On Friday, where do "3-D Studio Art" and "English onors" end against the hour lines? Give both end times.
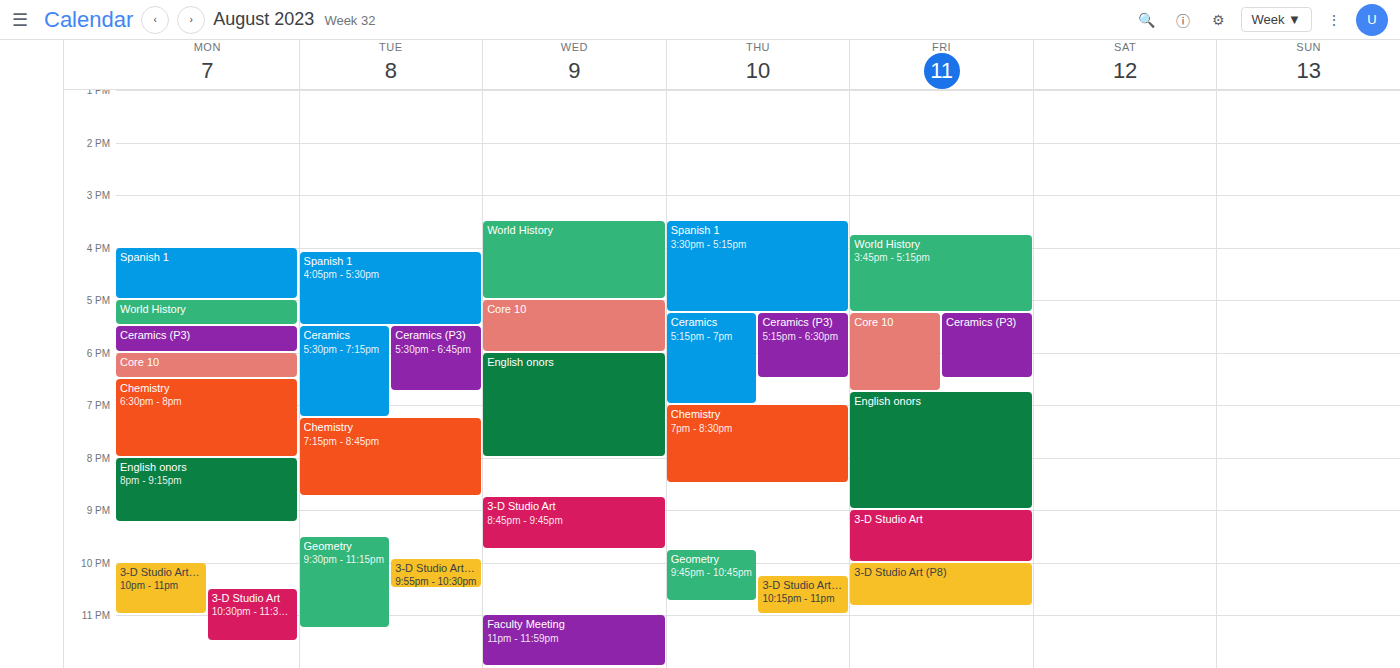
"3-D Studio Art": 10:00 PM, exactly on the 10 PM line. "English onors": 9:00 PM, exactly on the 9 PM line.